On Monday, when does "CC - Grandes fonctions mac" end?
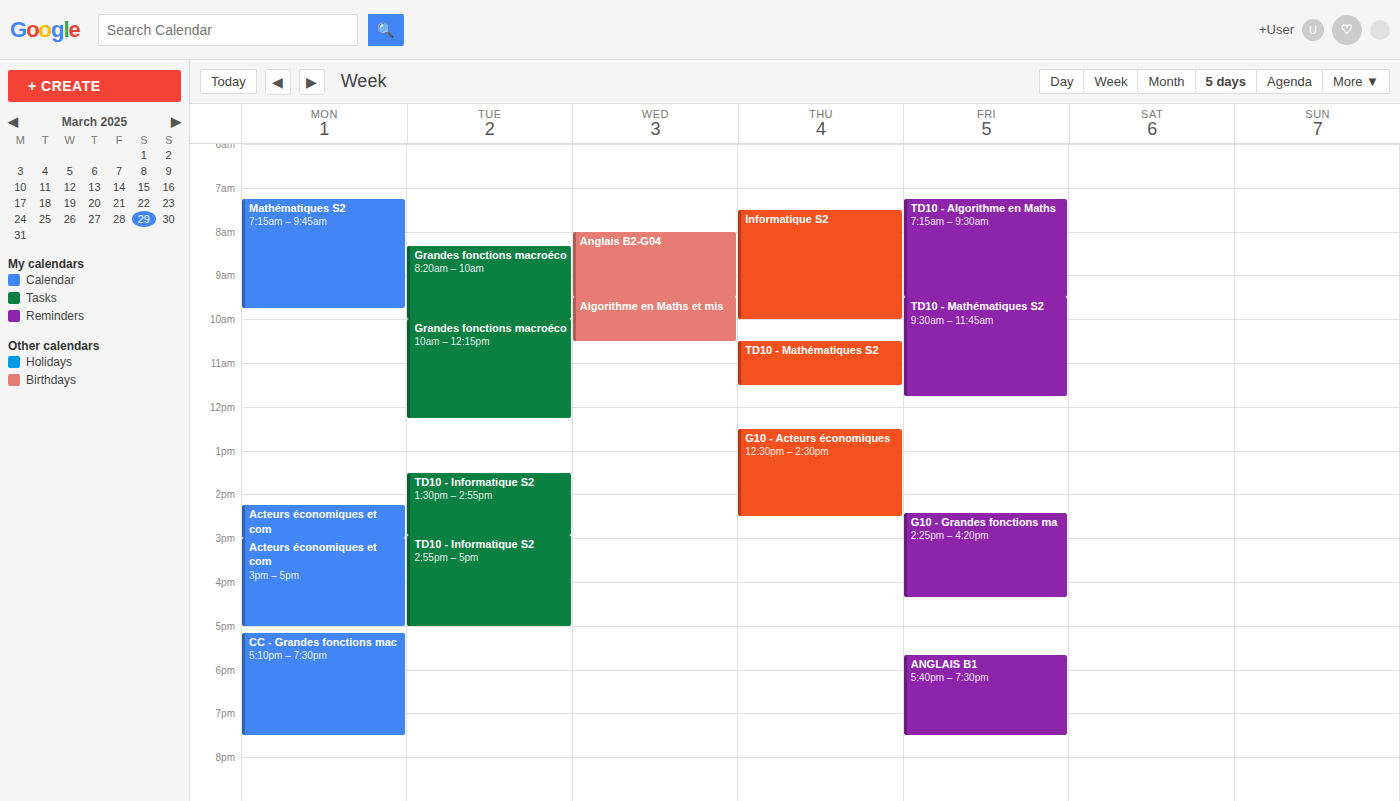
7:30 PM